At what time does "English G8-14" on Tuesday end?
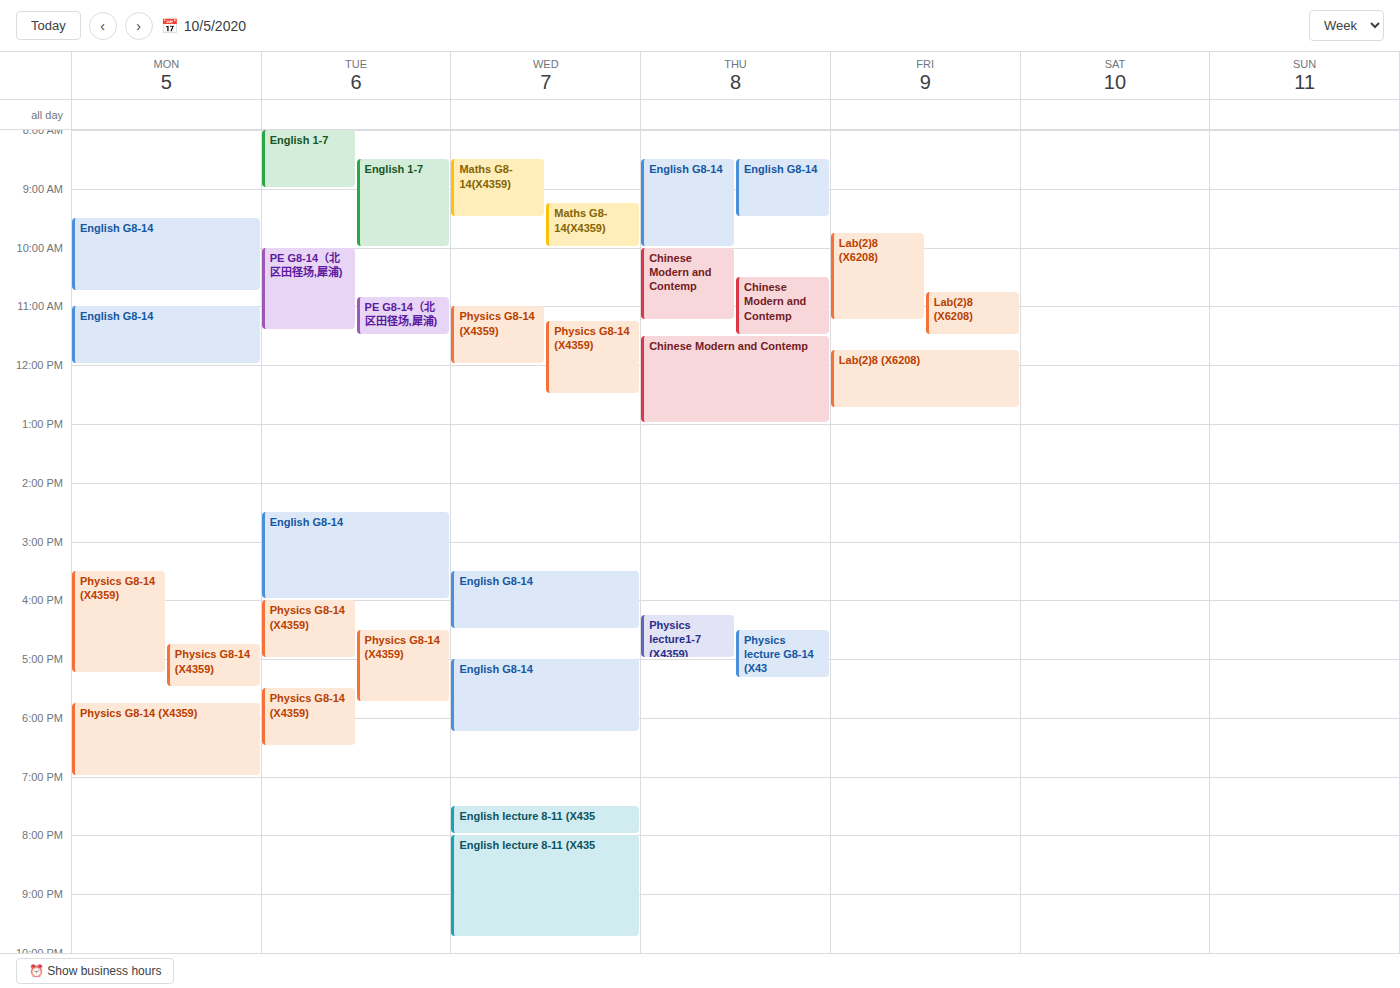
16:00